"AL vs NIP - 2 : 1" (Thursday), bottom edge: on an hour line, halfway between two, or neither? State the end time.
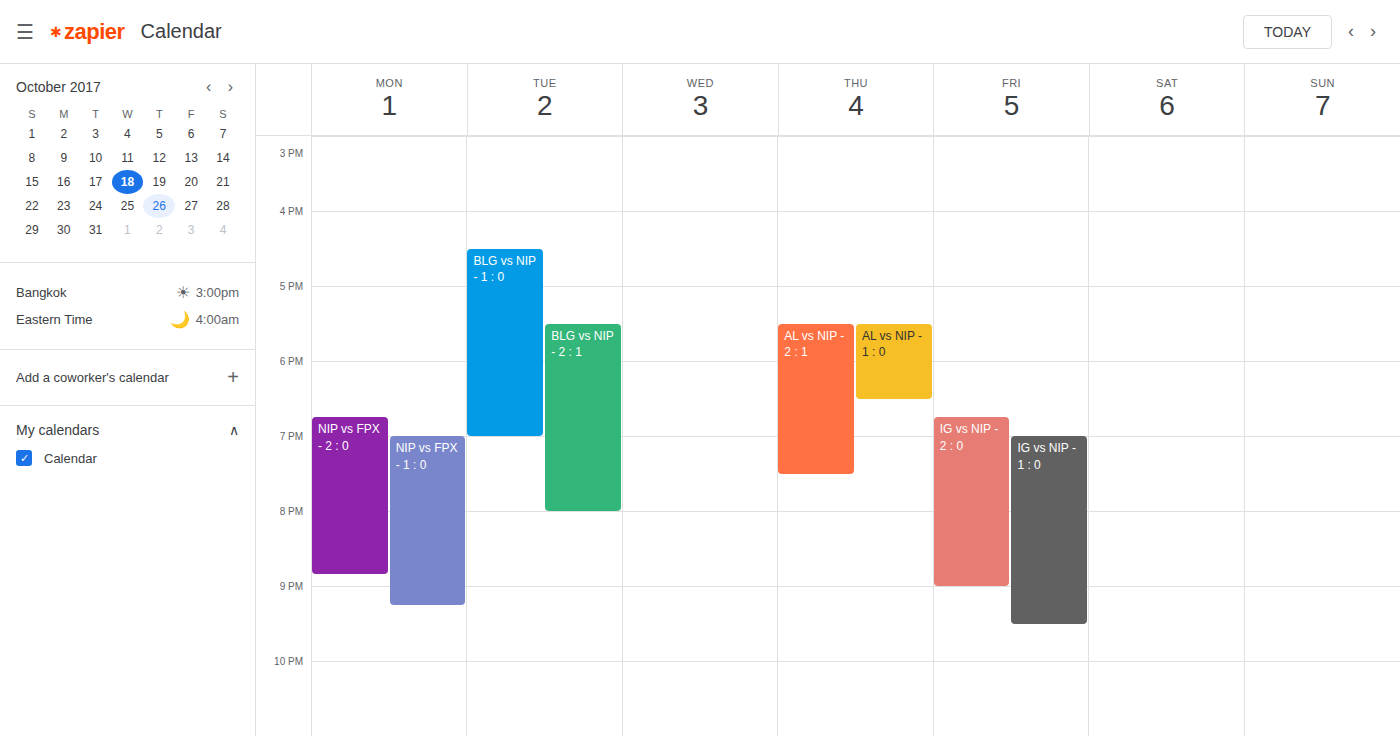
7:30 PM -- halfway between the 7 PM and 8 PM lines.